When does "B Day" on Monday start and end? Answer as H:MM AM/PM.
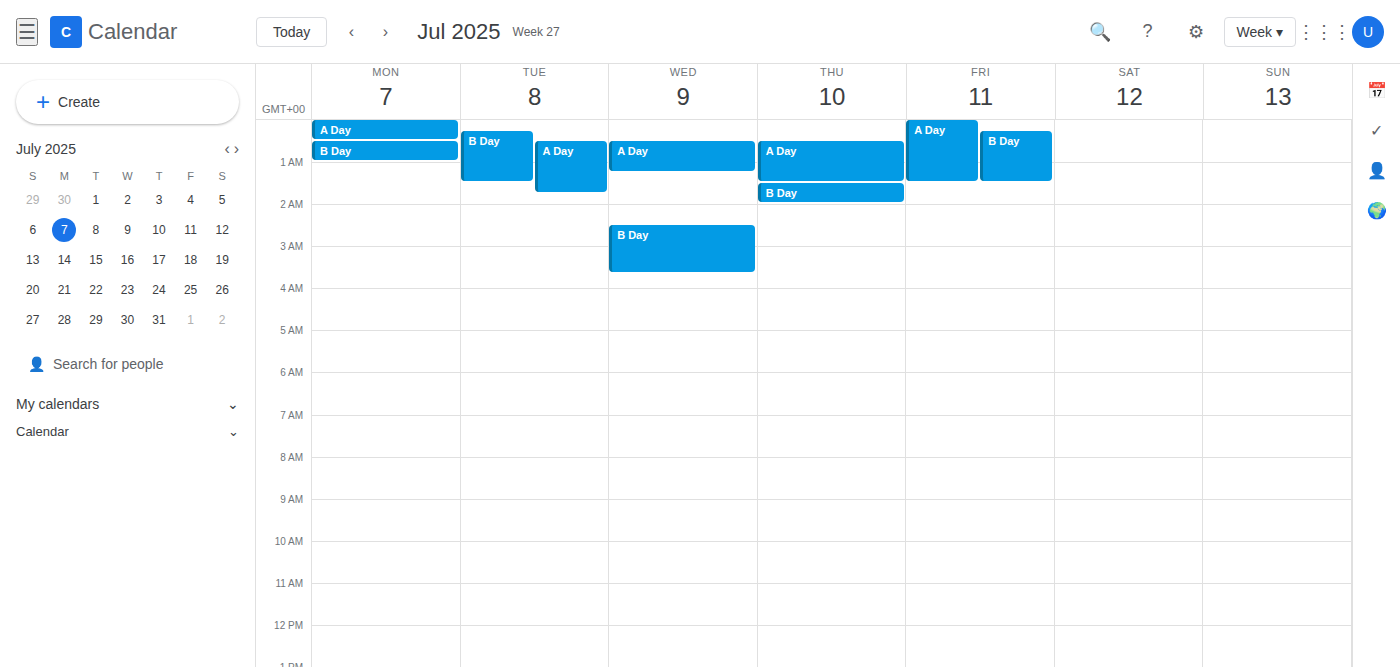
12:30 AM to 1:00 AM